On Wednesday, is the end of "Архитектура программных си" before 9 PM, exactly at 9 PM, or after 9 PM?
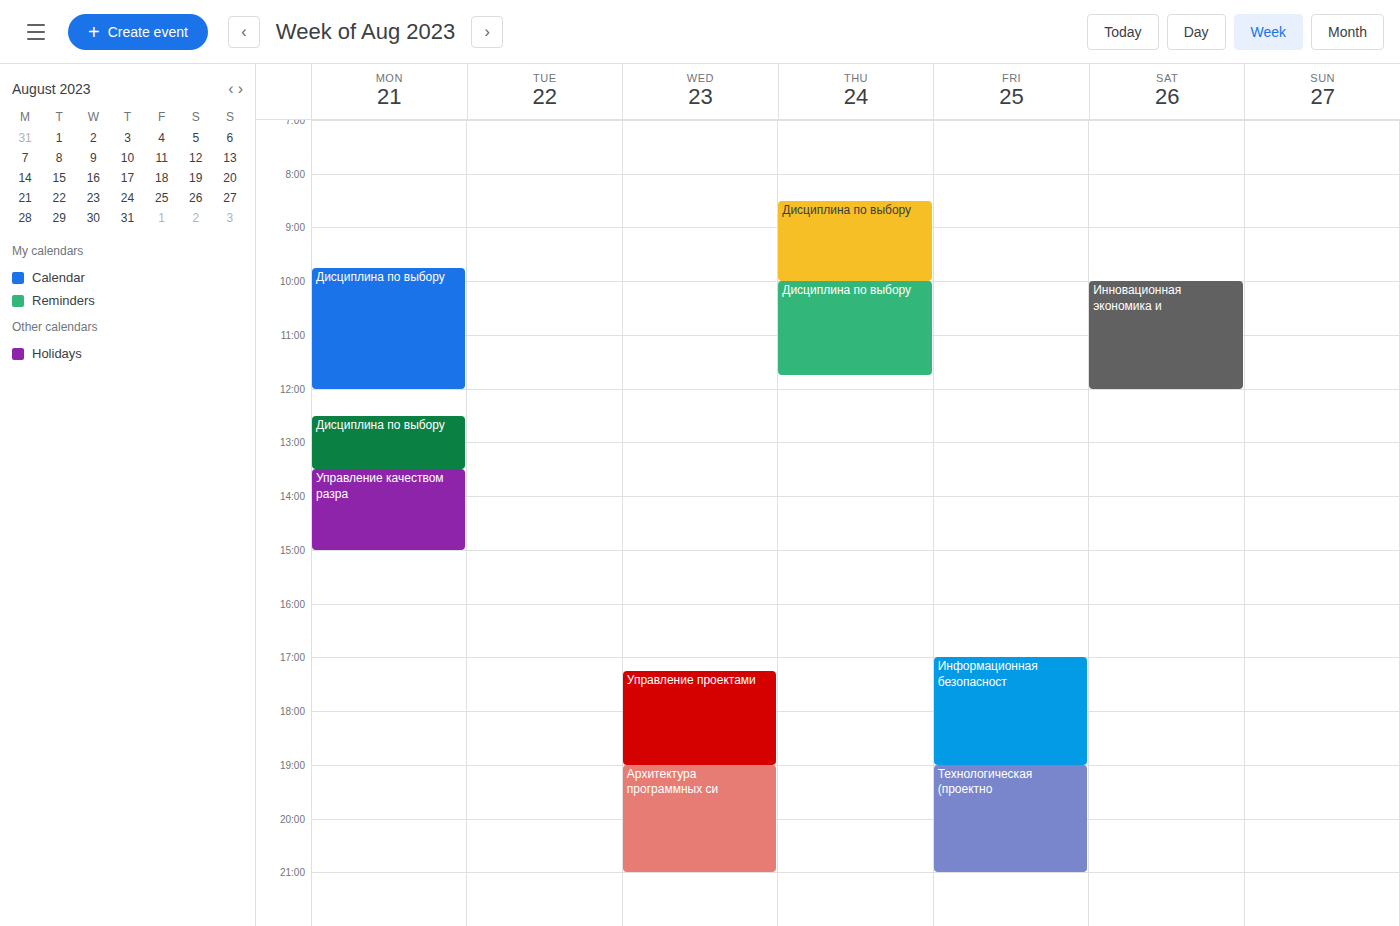
9:00 PM -- exactly at 9 PM, on the 9 PM line.